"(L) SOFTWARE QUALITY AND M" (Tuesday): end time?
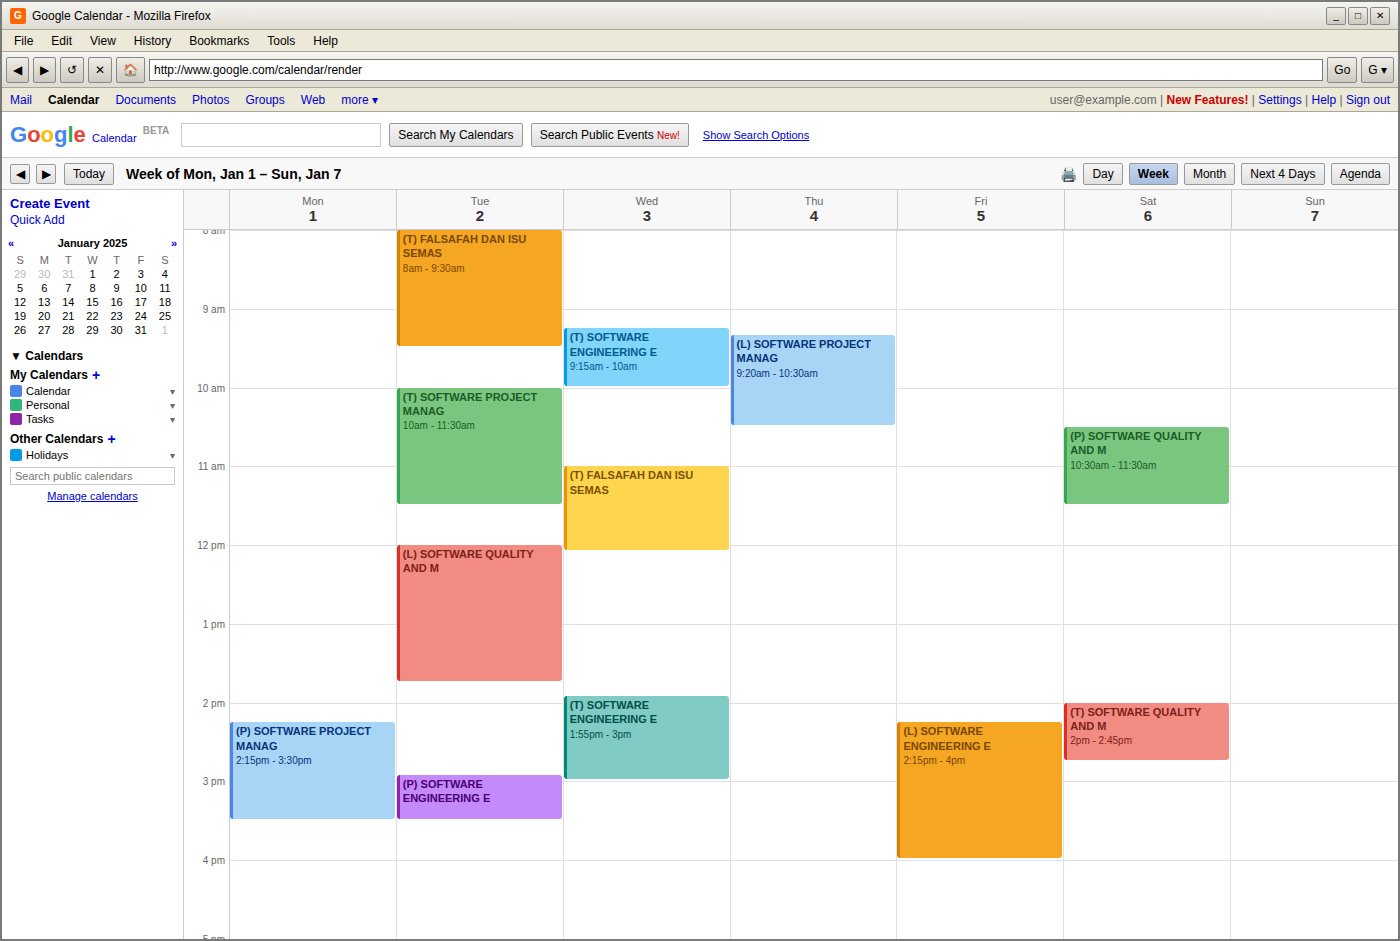
1:45 PM